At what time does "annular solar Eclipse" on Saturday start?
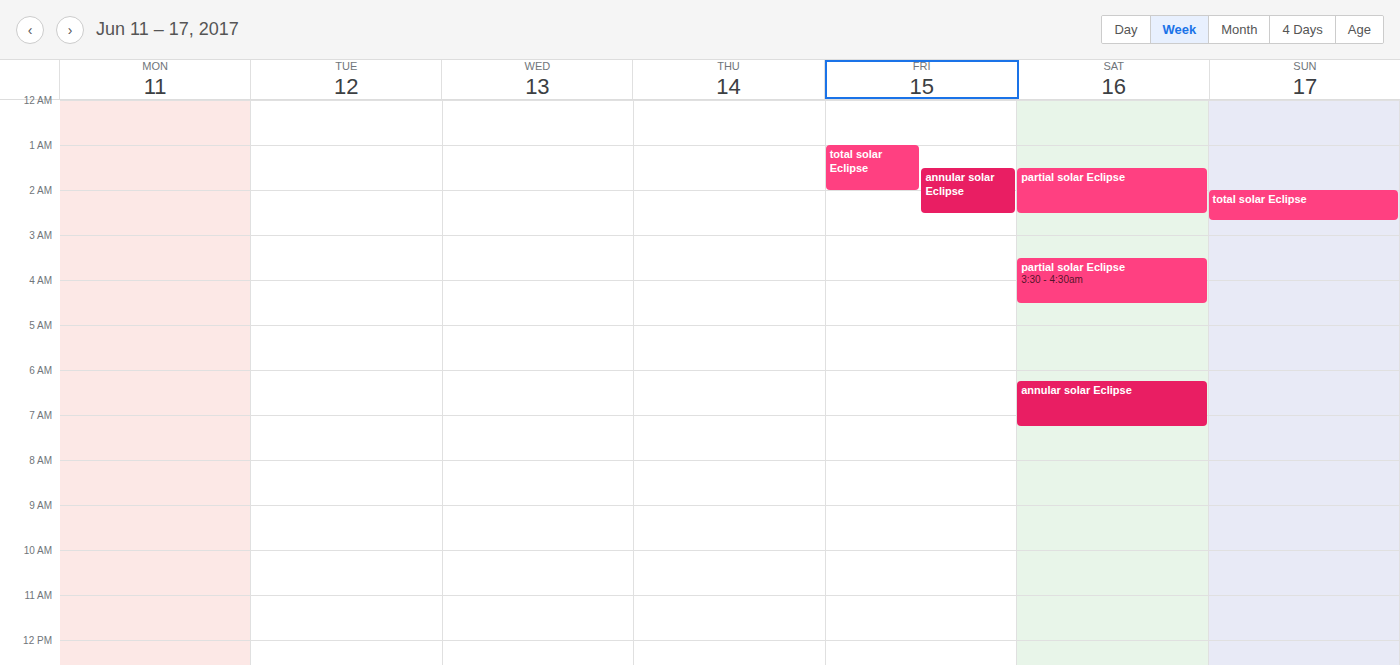
6:15 AM